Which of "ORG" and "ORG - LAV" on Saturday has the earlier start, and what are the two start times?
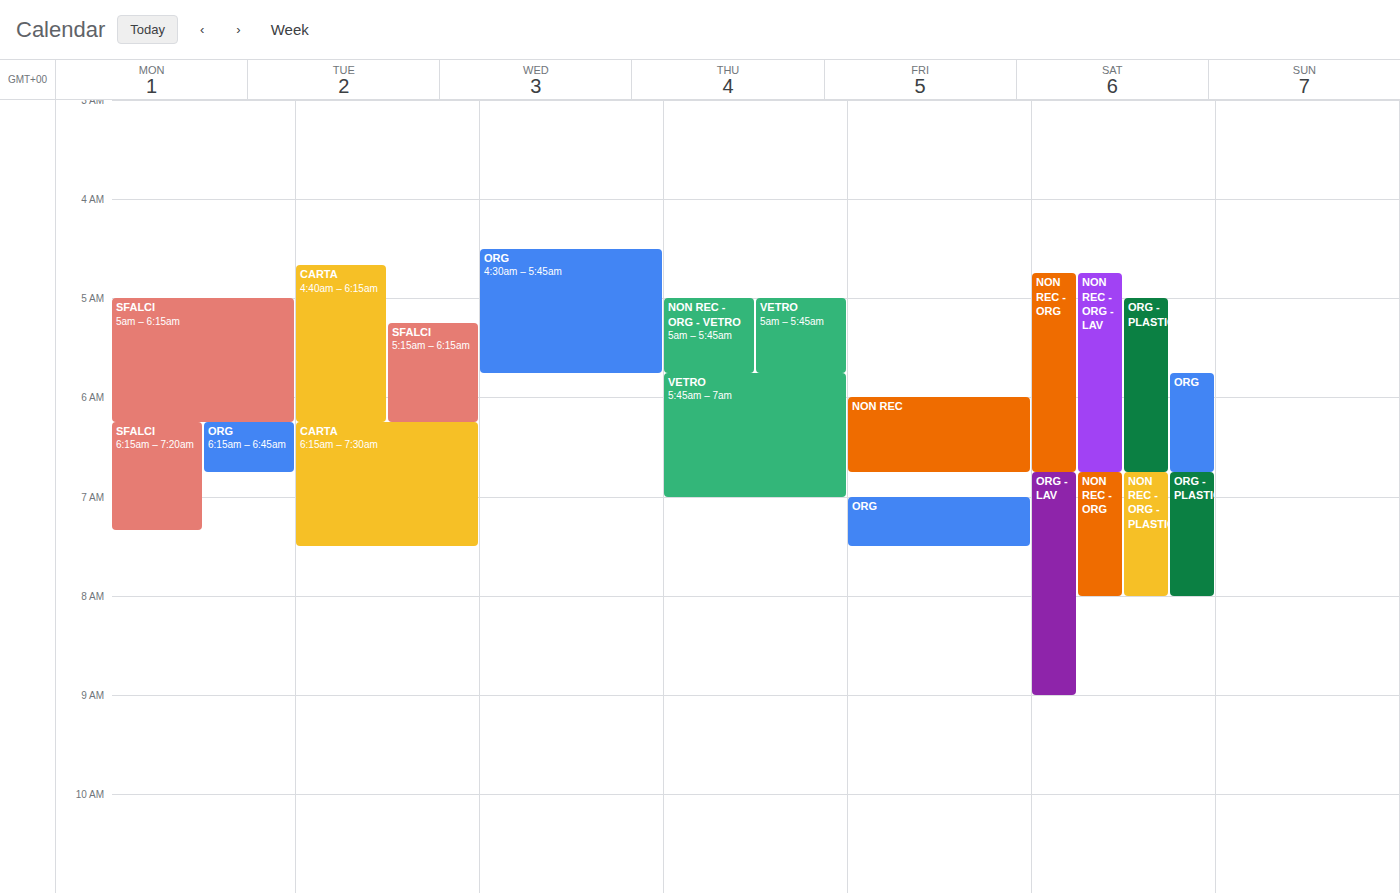
"ORG" 5:45 AM; "ORG - LAV" 6:45 AM.